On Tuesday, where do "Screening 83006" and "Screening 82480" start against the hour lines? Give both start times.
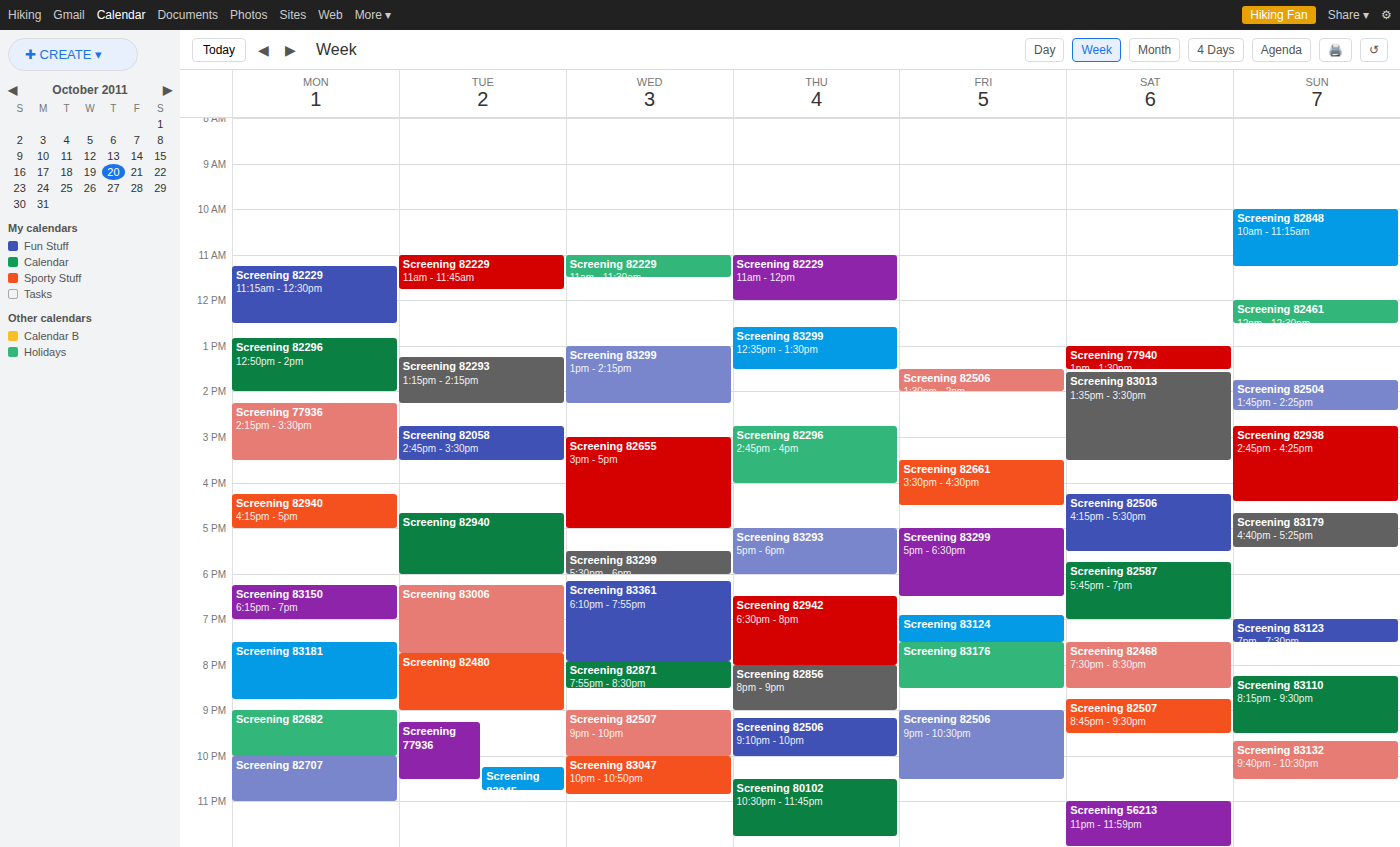
"Screening 83006": 18:15, neither: a quarter of the way from the 18:00 line to the 19:00 line. "Screening 82480": 19:45, neither: three quarters of the way from the 19:00 line to the 20:00 line.